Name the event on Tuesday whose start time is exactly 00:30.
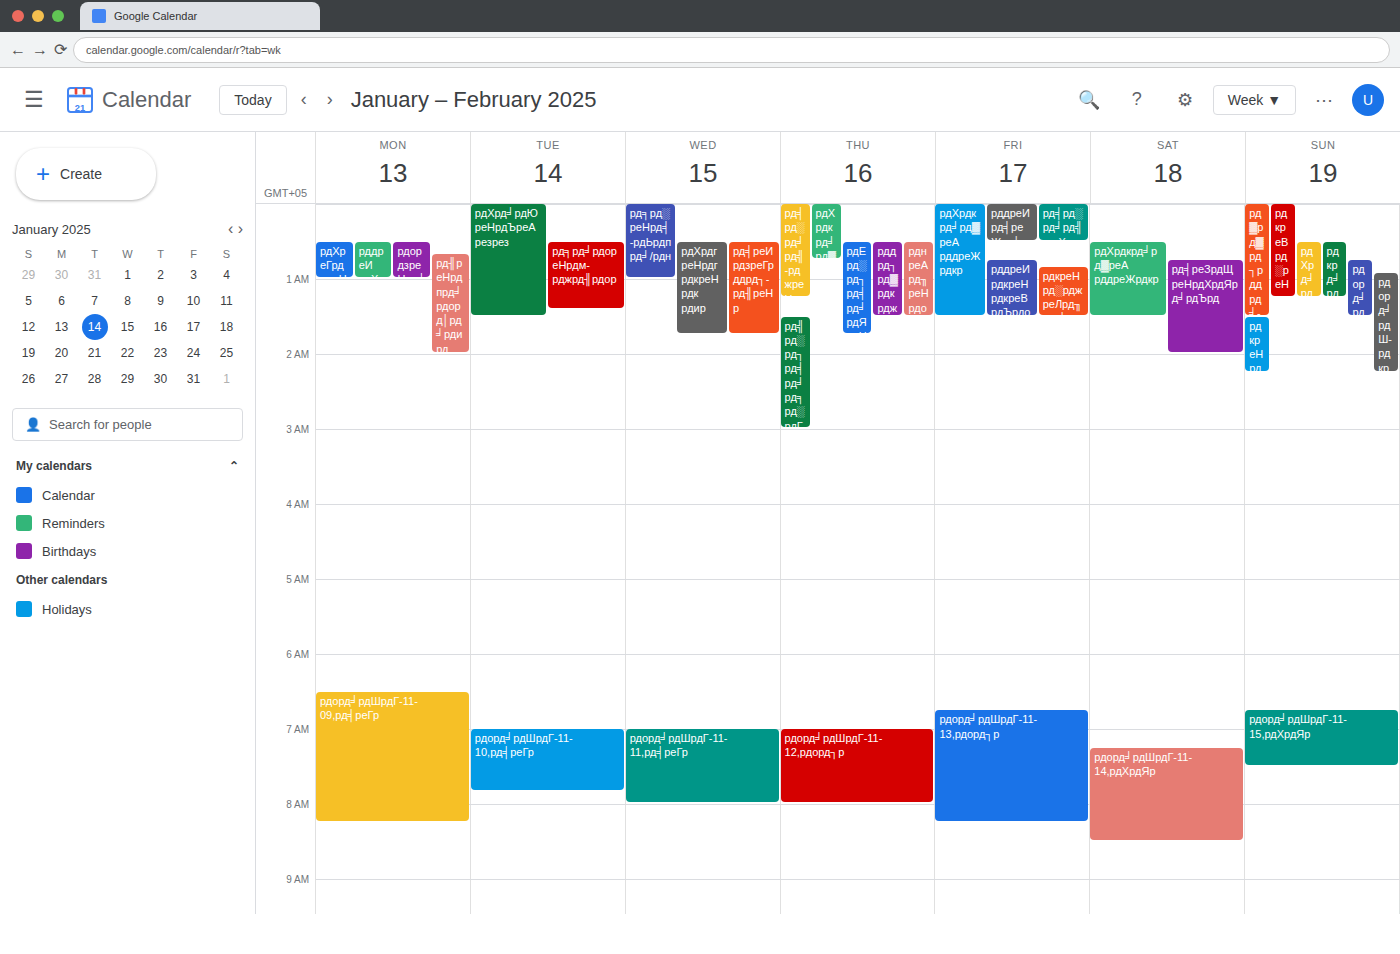
"рд╕рд╛рдореНрдм-рджрд╢рдор"